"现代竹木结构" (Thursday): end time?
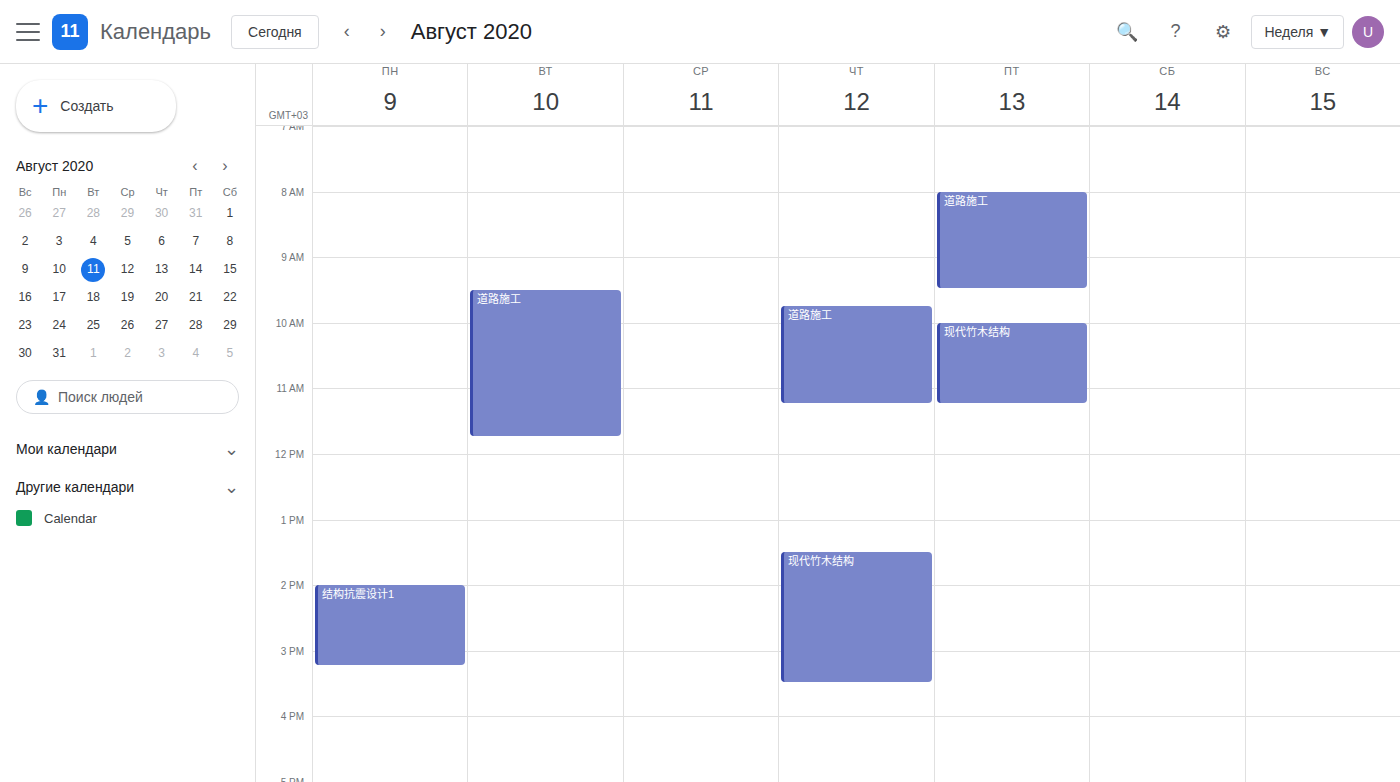
3:30 PM